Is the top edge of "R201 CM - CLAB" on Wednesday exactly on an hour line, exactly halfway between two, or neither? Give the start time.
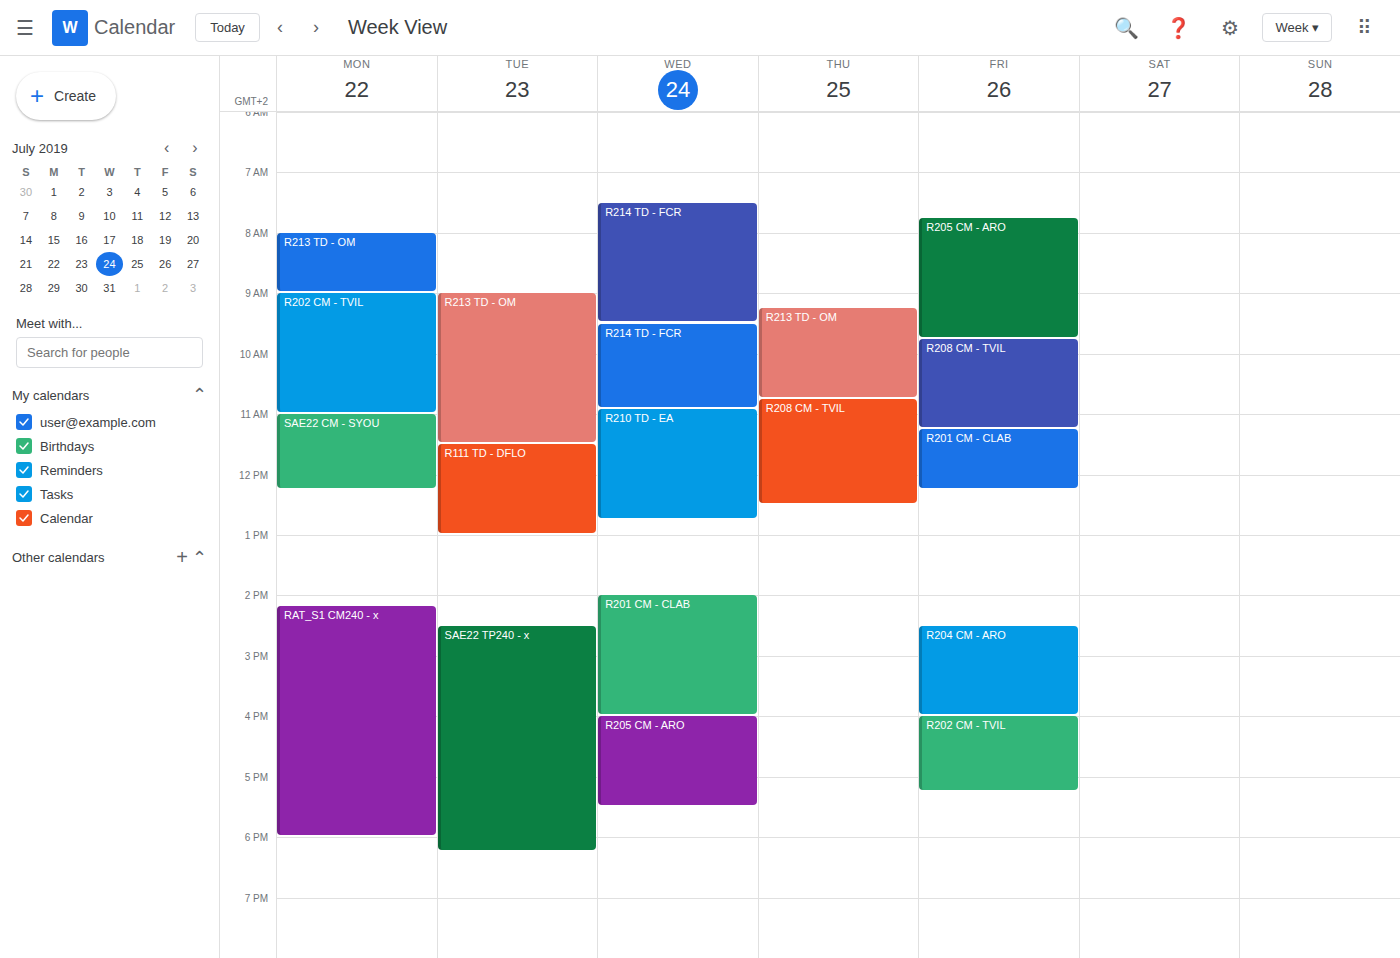
14:00 -- exactly on the 14:00 line.